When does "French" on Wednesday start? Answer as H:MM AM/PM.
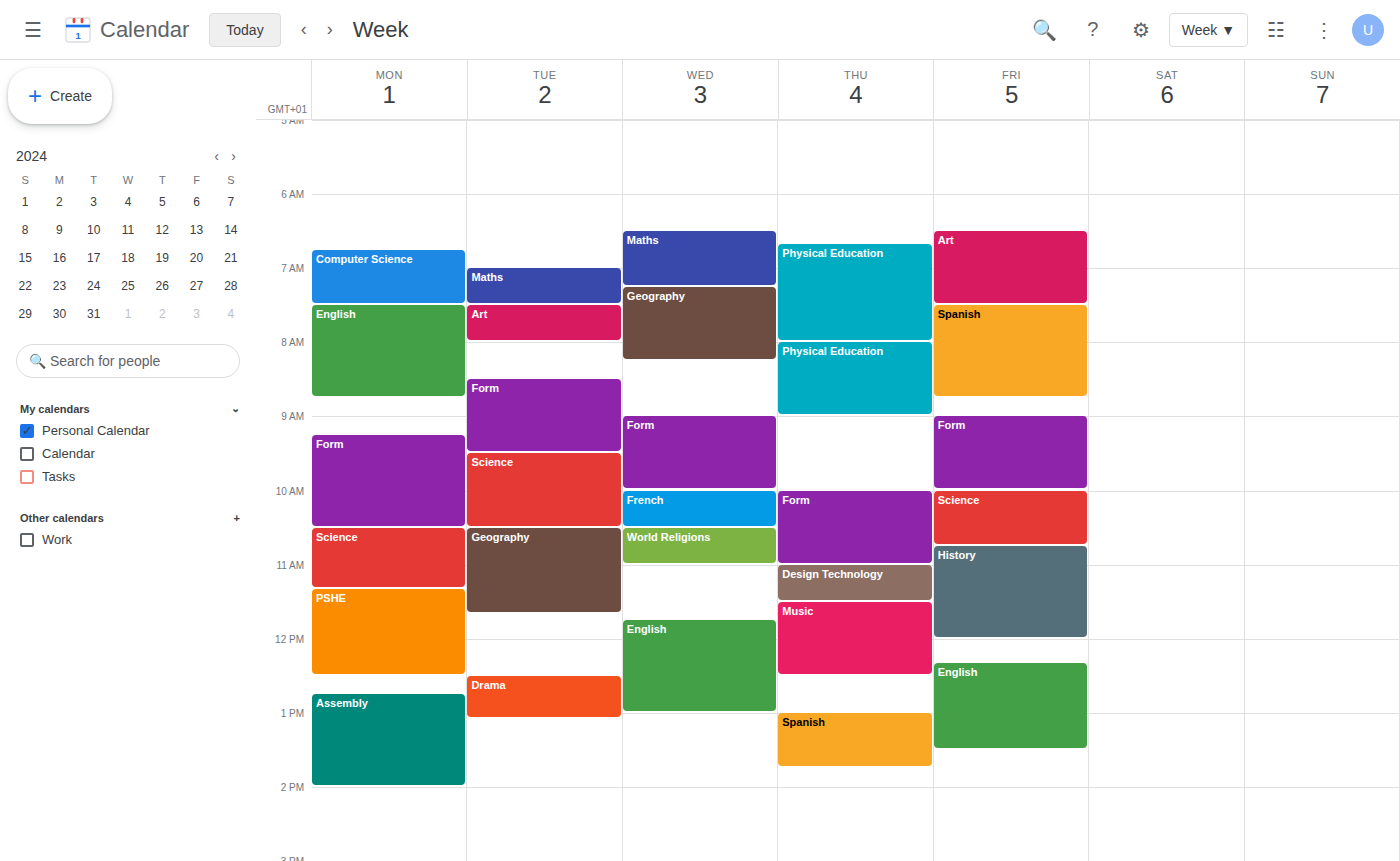
10:00 AM